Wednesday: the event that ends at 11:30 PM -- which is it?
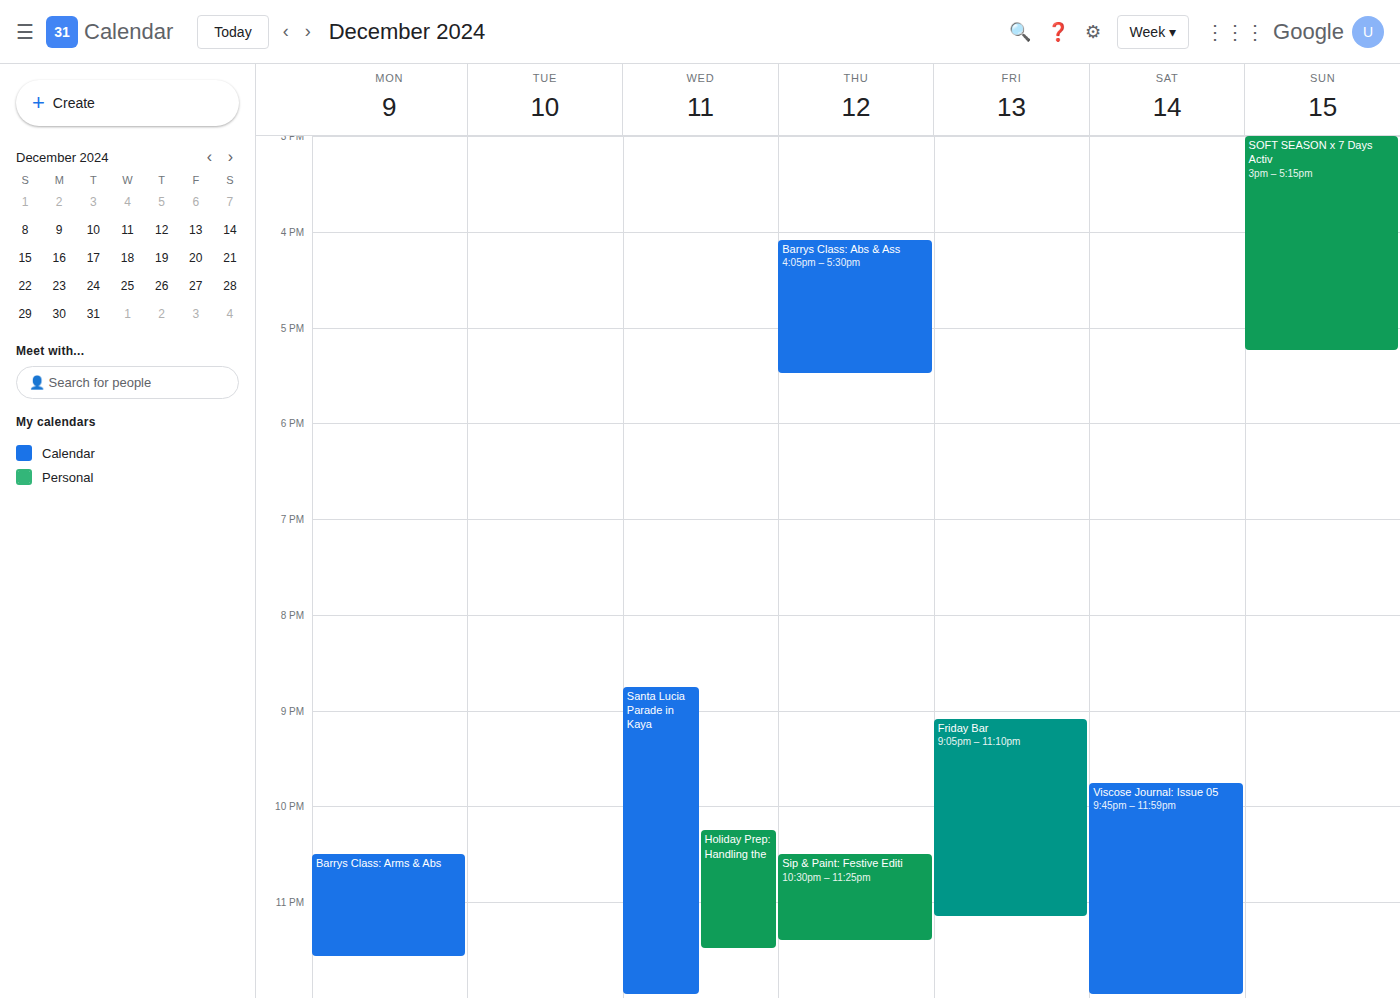
"Holiday Prep: Handling the"